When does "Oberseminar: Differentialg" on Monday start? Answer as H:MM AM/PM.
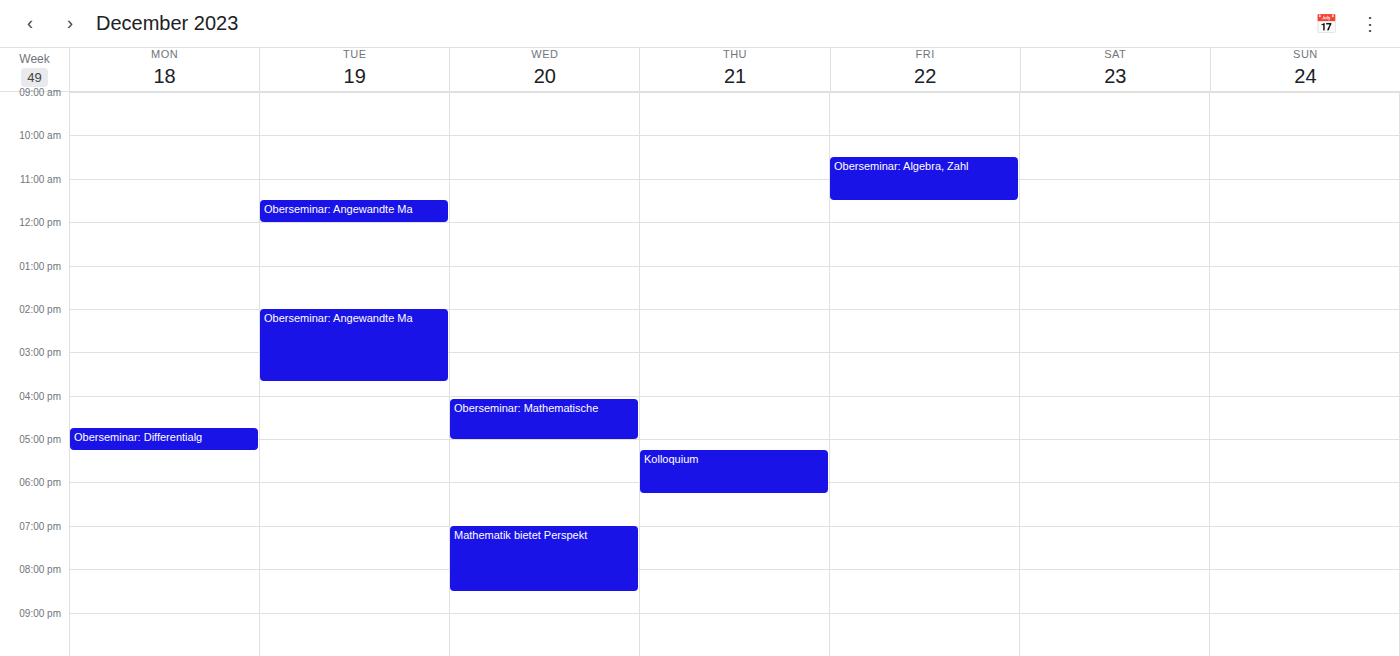
4:45 PM